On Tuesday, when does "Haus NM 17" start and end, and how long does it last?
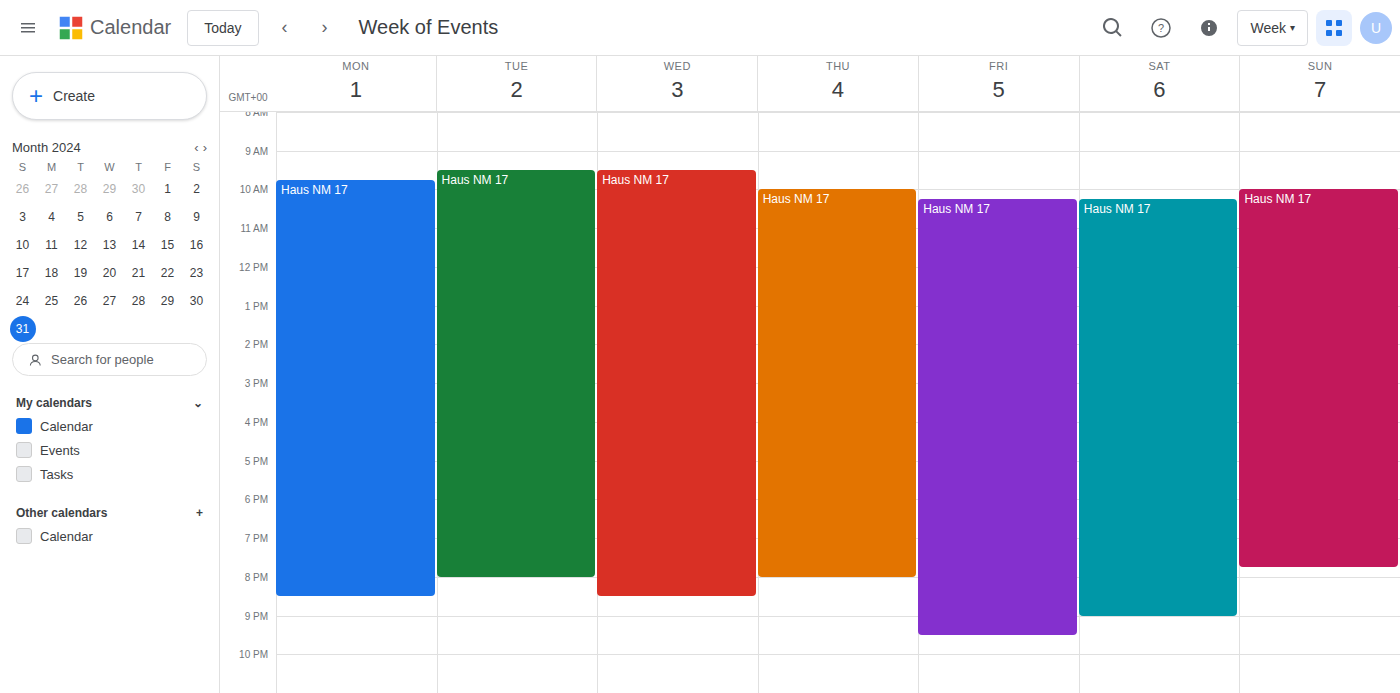
09:30 to 20:00, 10 hours 30 minutes